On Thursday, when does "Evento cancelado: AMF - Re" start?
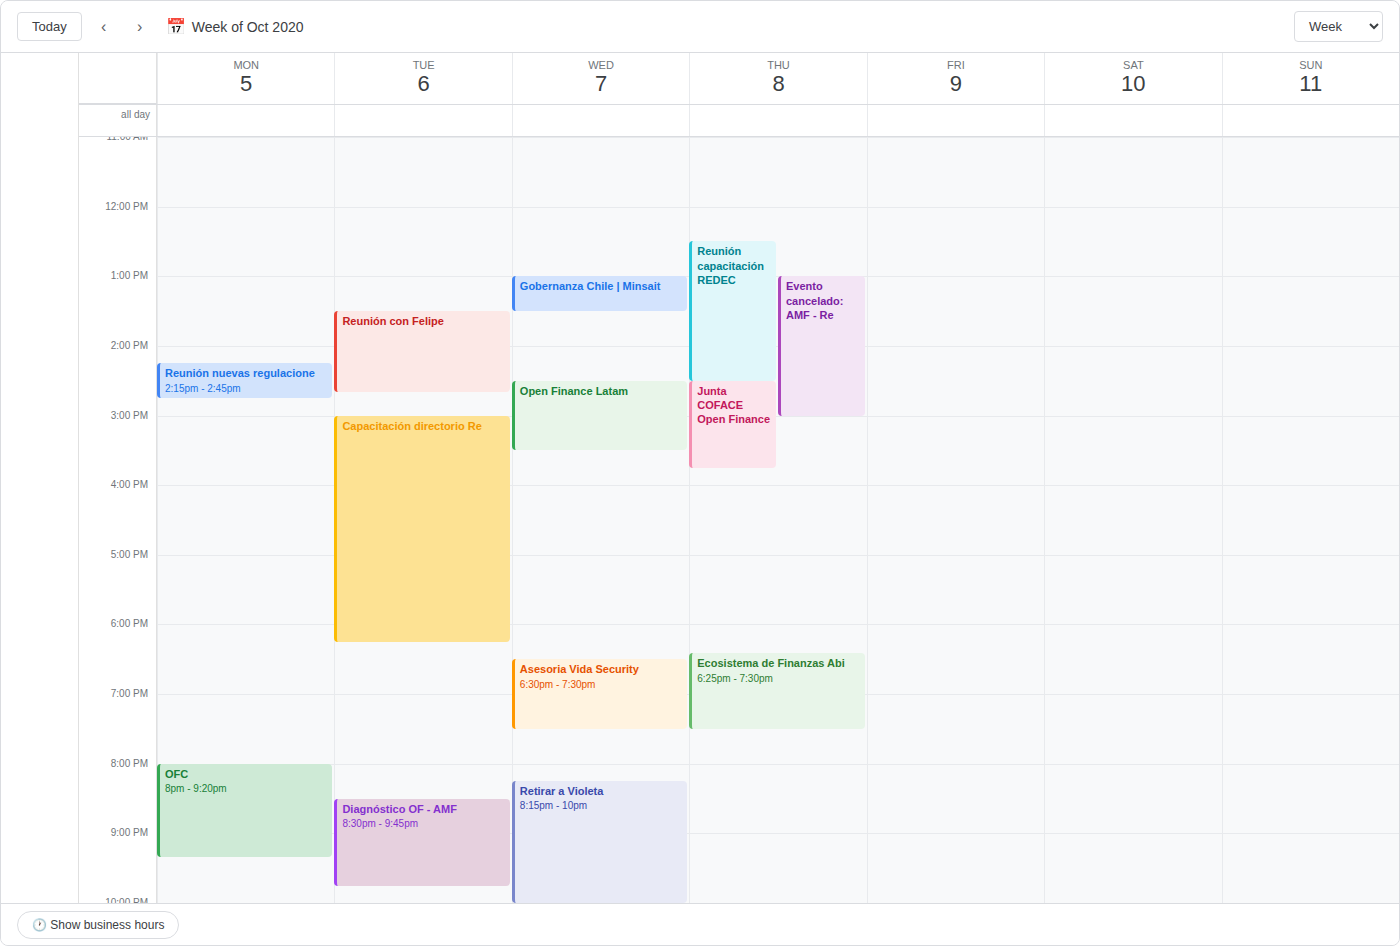
1:00 PM